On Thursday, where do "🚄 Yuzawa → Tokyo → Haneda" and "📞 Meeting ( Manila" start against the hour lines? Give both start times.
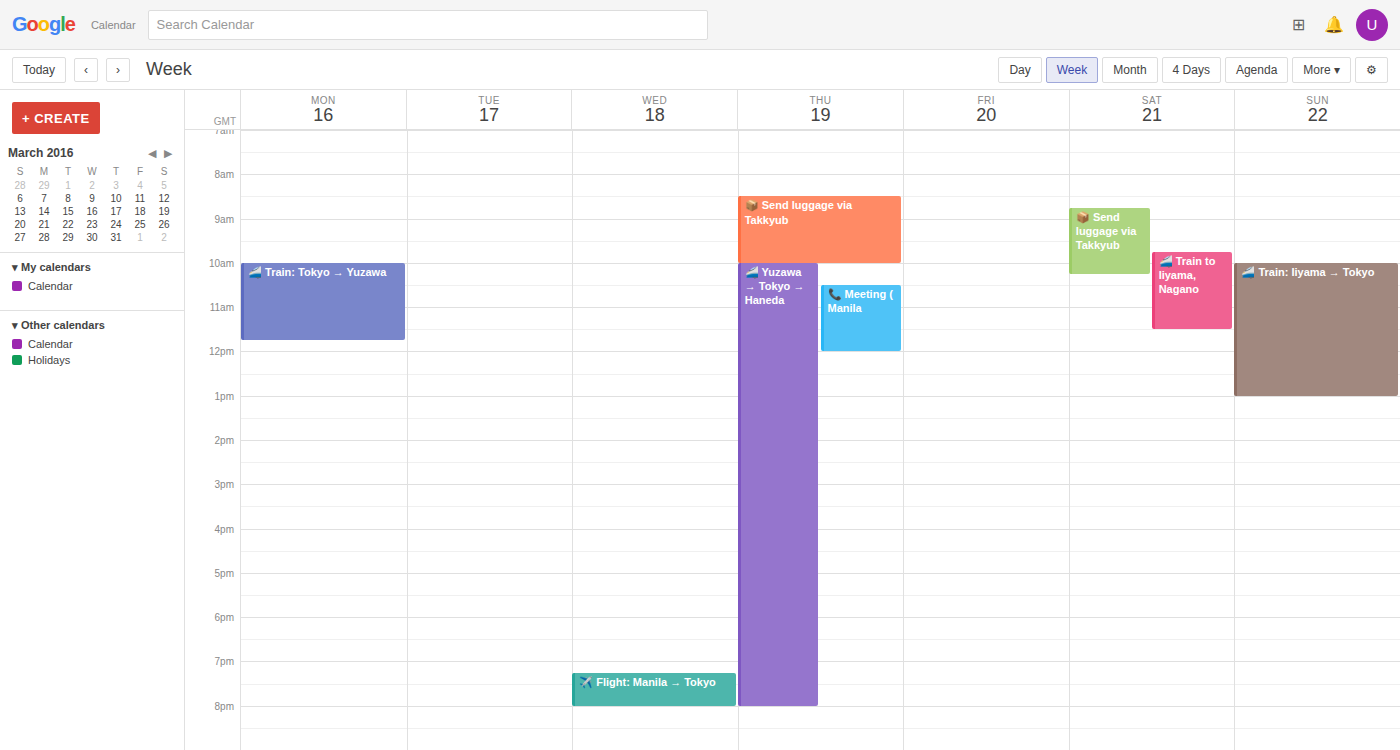
"🚄 Yuzawa → Tokyo → Haneda": 10:00 AM, exactly on the 10 AM line. "📞 Meeting ( Manila": 10:30 AM, halfway between the 10 AM and 11 AM lines.